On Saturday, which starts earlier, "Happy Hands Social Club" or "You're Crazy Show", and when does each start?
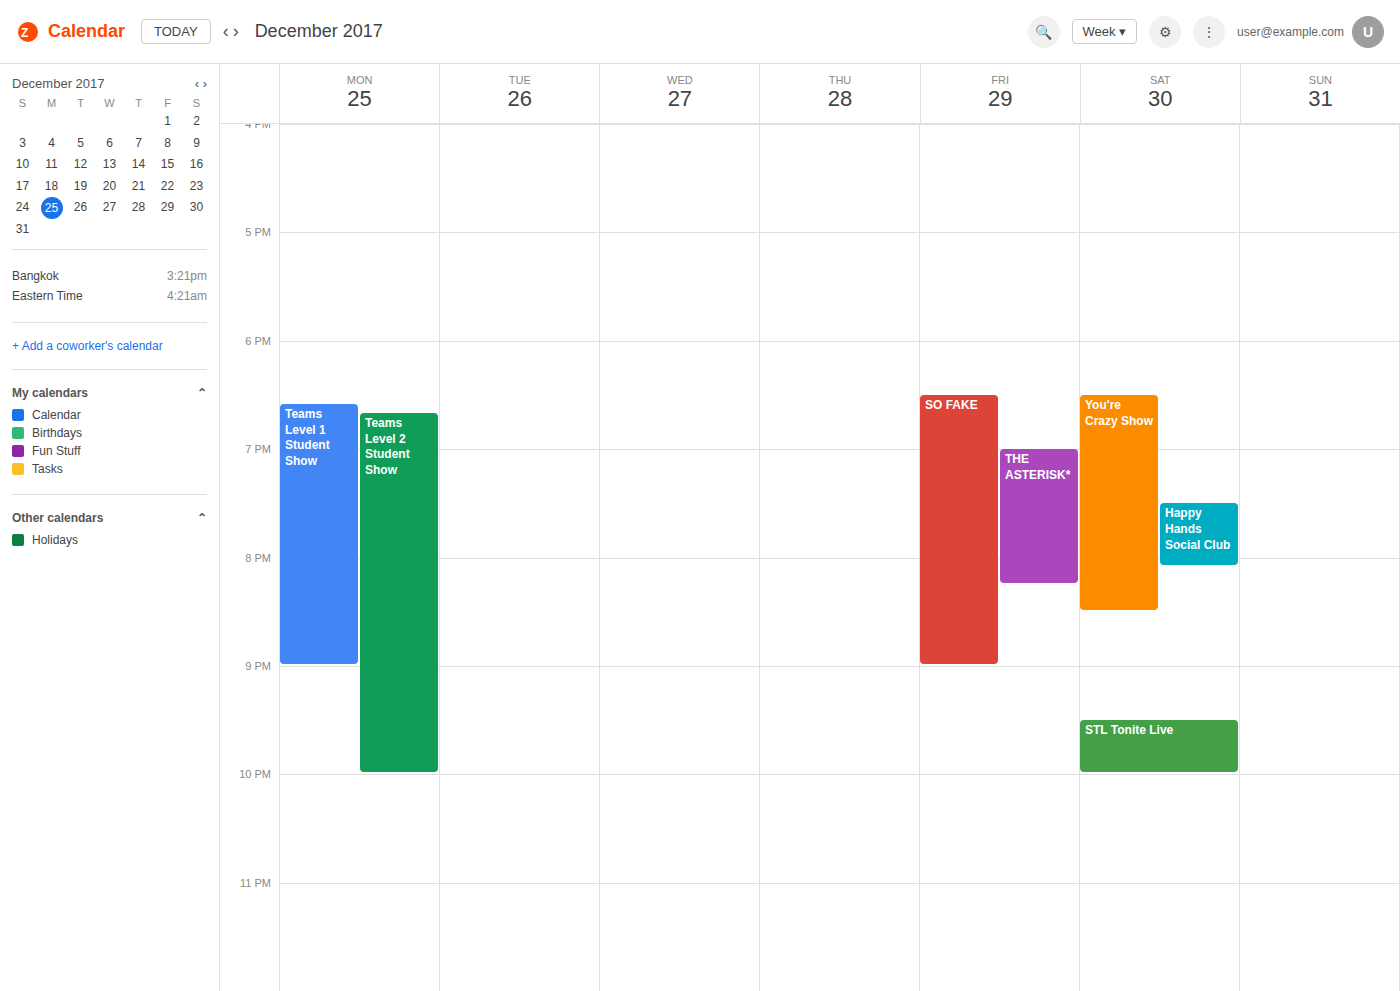
"You're Crazy Show" 6:30 PM; "Happy Hands Social Club" 7:30 PM.